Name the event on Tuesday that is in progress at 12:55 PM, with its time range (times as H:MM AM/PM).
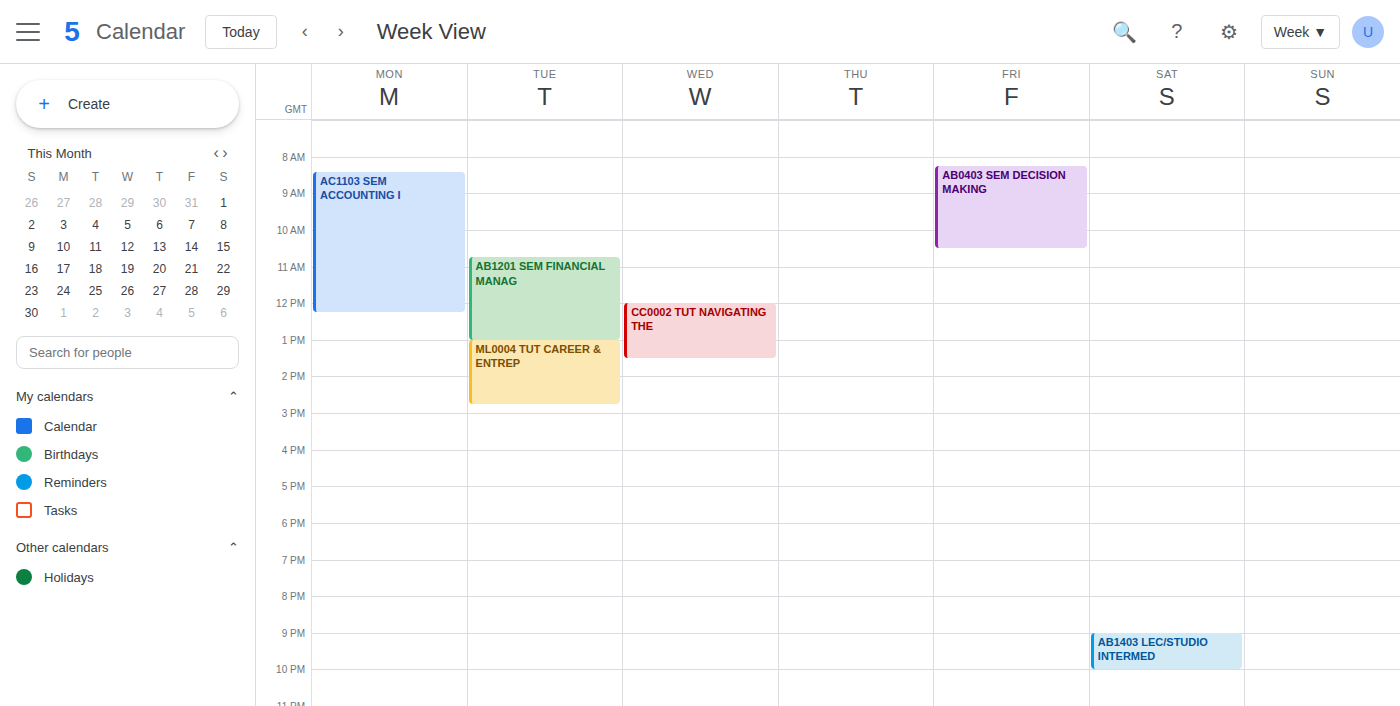
"AB1201 SEM FINANCIAL MANAG", 10:45 AM to 1:00 PM